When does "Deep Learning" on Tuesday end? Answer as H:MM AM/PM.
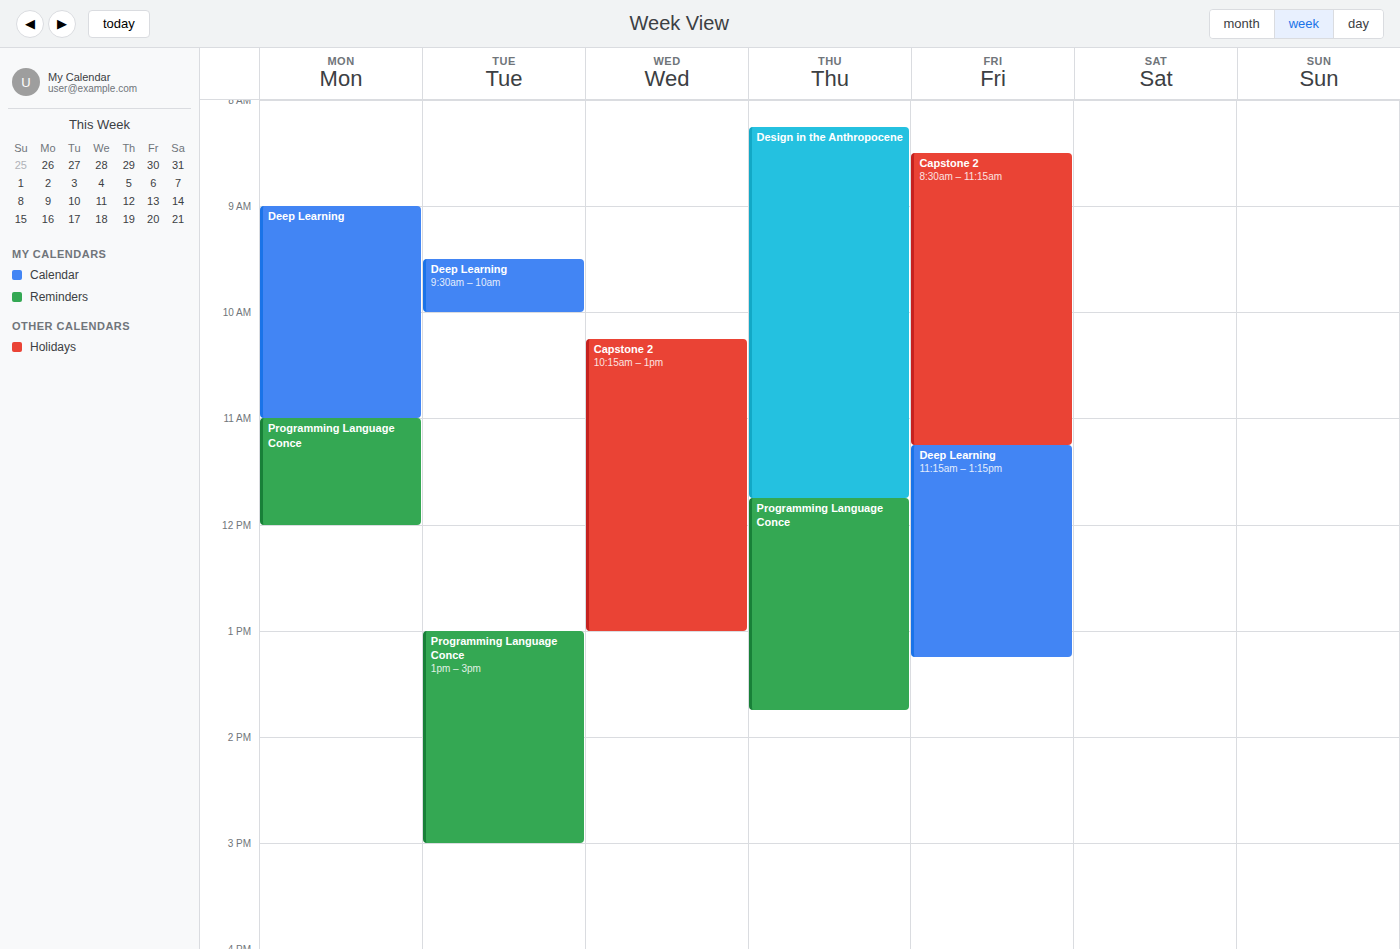
10:00 AM